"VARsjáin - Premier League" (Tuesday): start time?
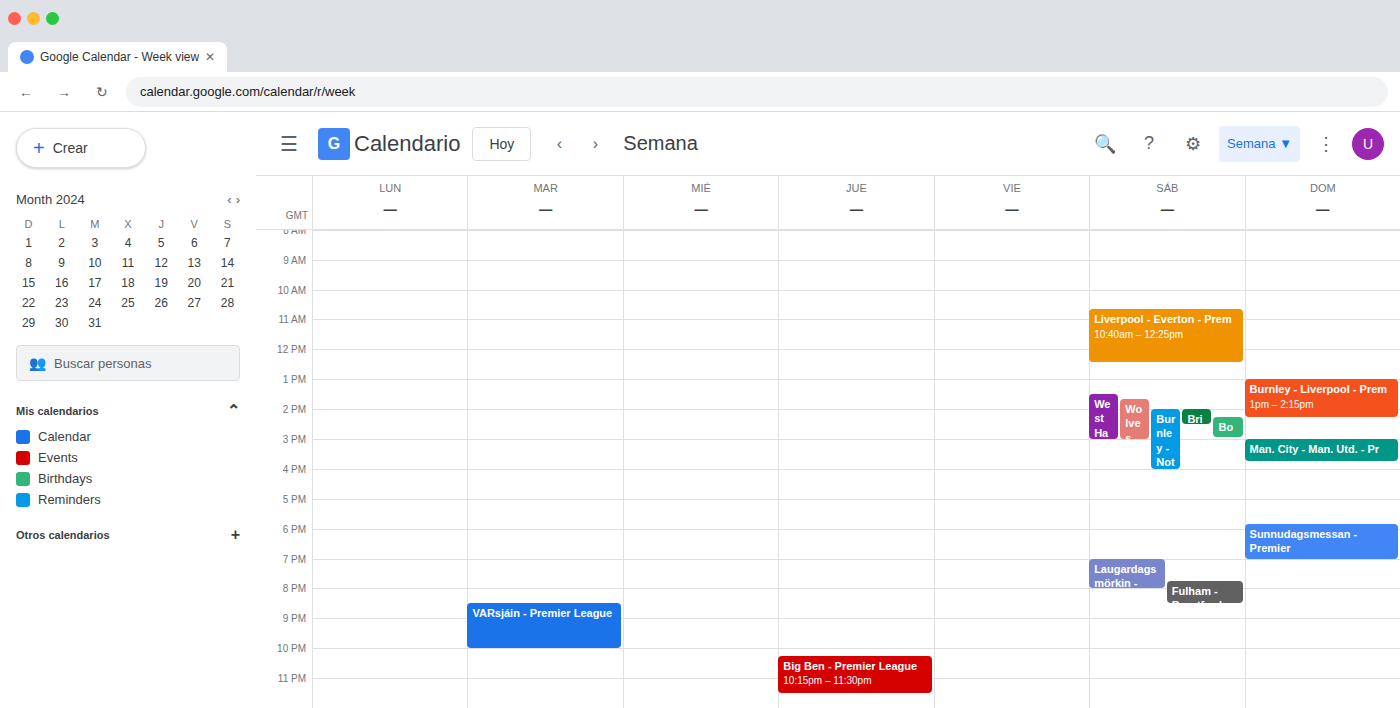
8:30 PM